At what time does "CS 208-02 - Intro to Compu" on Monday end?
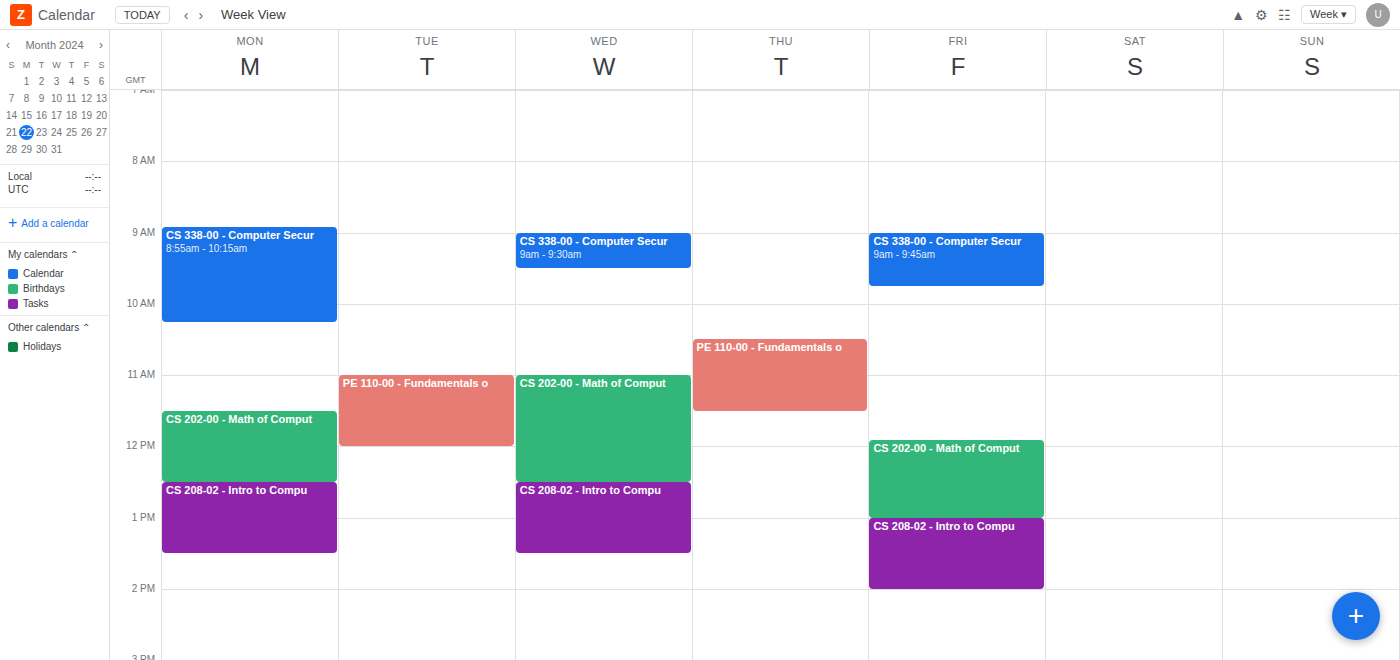
1:30 PM